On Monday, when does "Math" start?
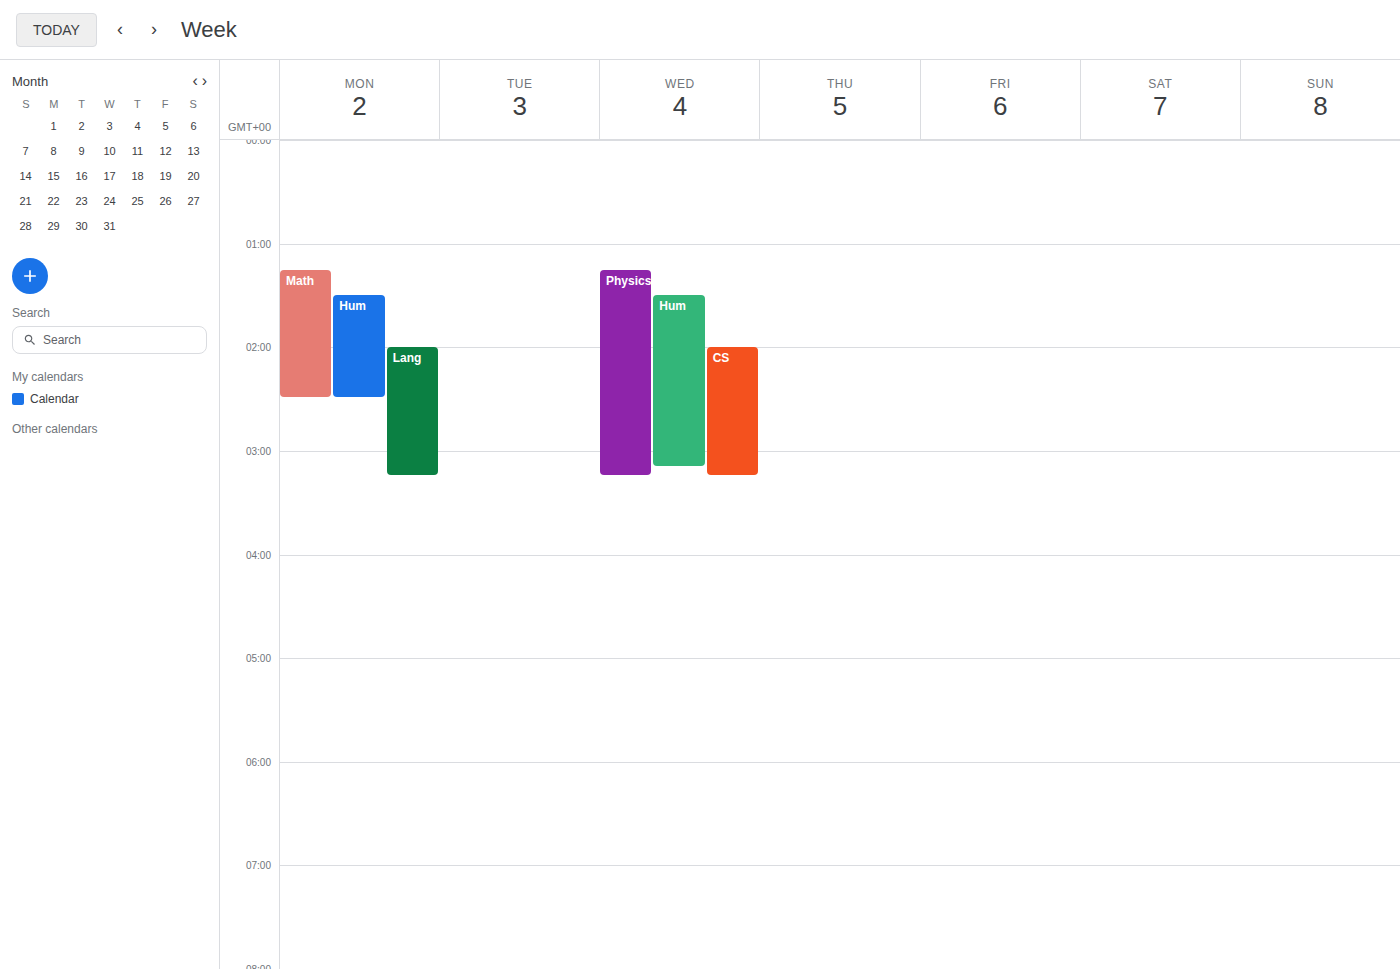
1:15 AM